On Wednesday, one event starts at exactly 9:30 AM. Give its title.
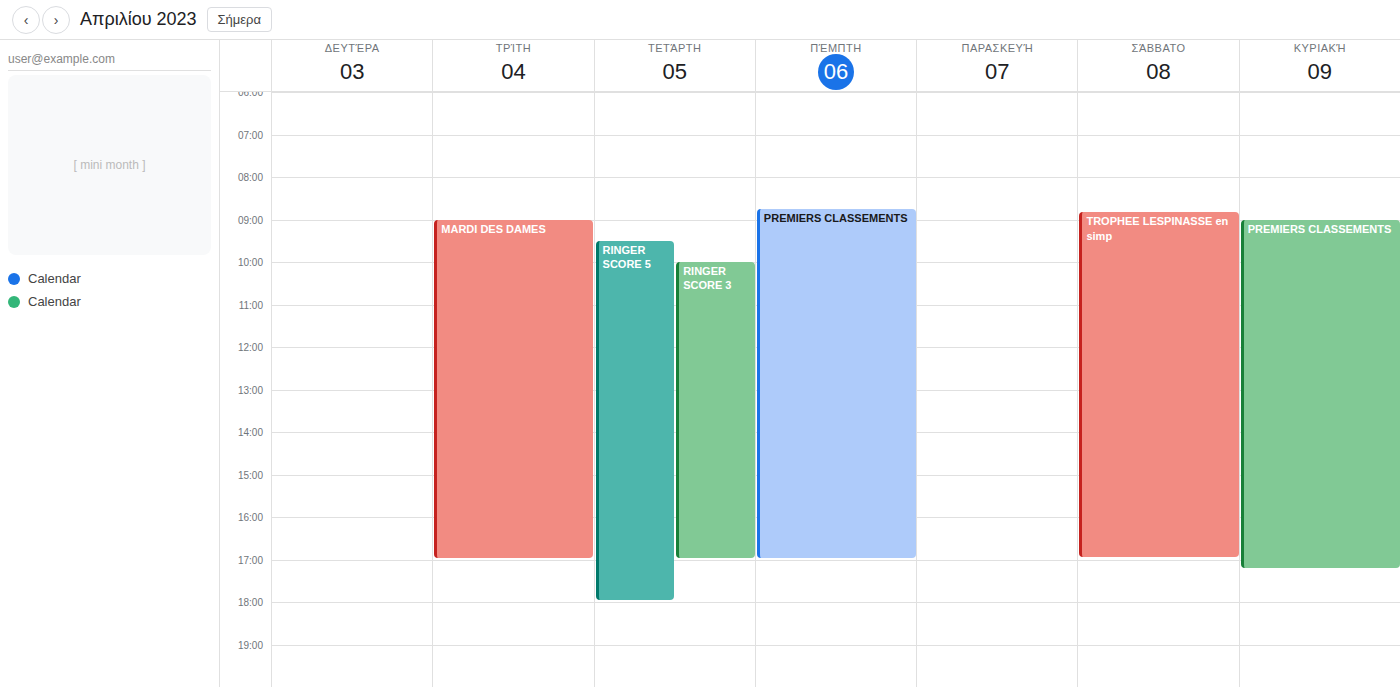
"RINGER SCORE 5"